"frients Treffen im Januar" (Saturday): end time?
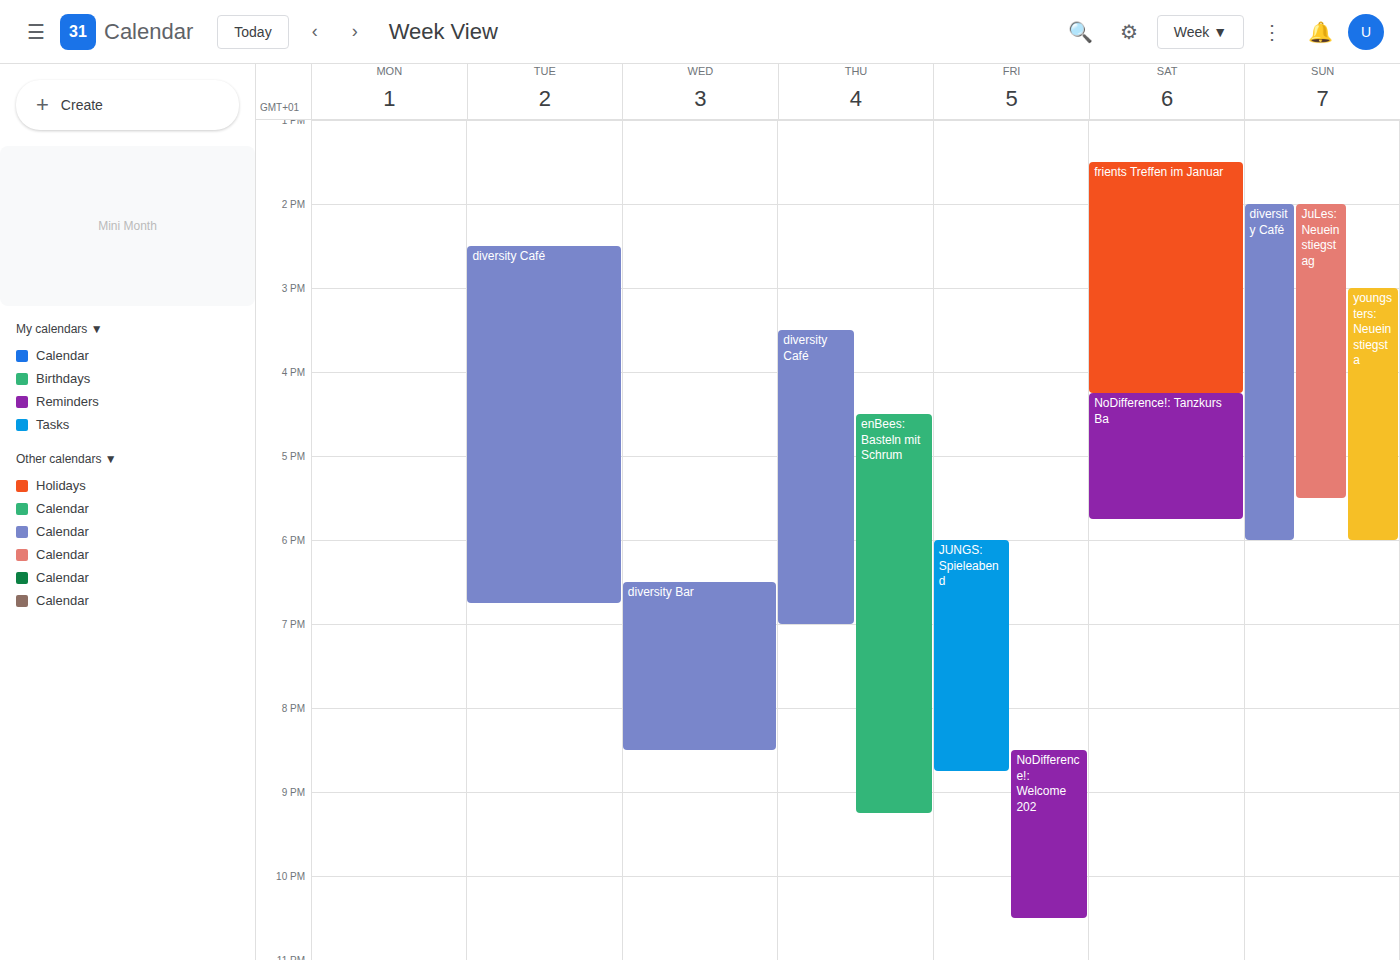
16:15